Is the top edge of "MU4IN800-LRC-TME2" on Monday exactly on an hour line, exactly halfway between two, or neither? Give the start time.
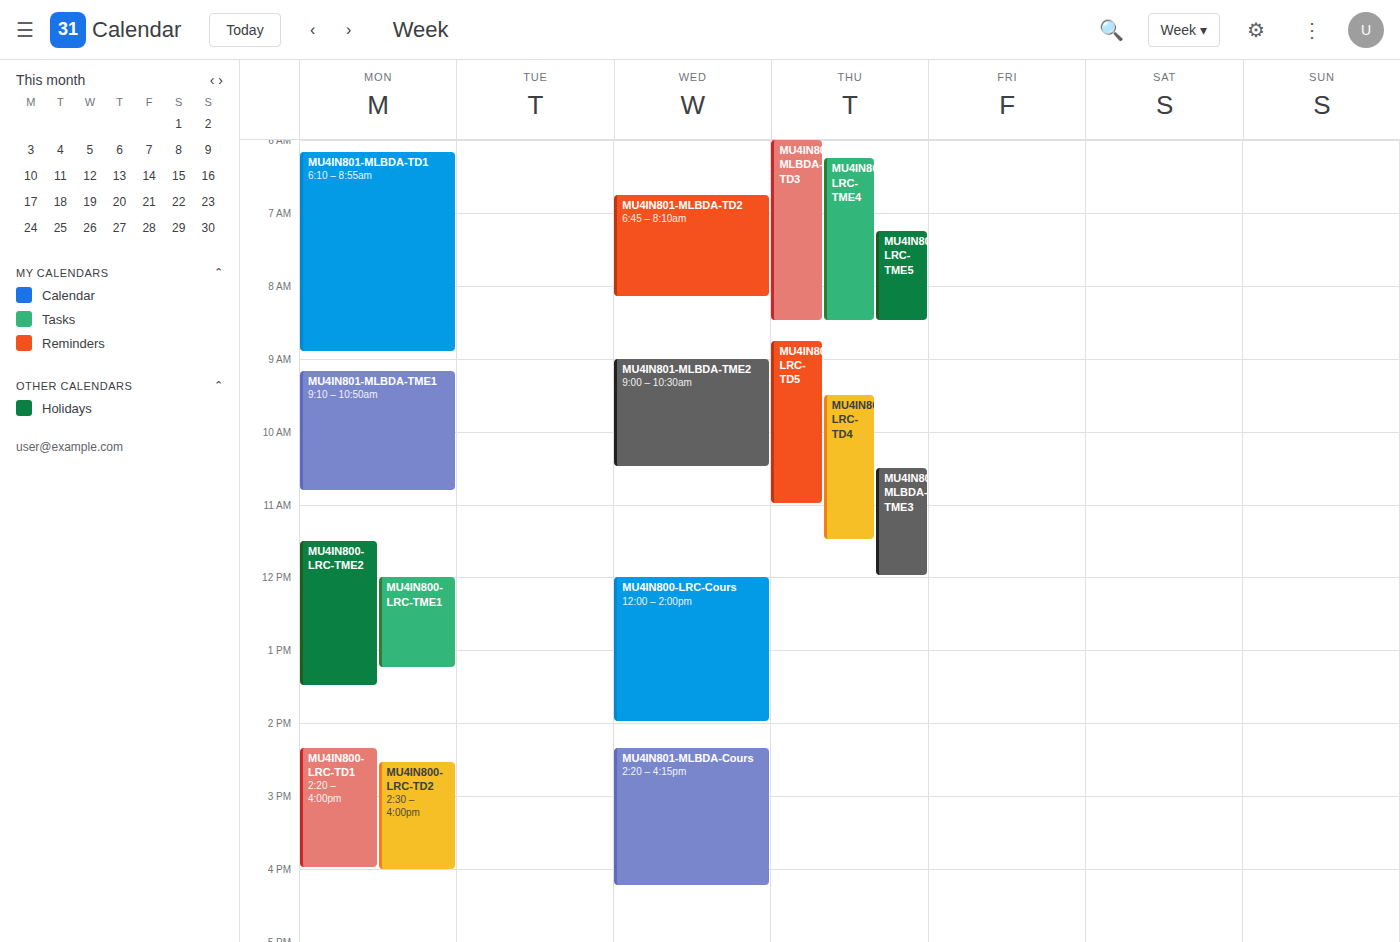
11:30 -- halfway between the 11:00 and 12:00 lines.